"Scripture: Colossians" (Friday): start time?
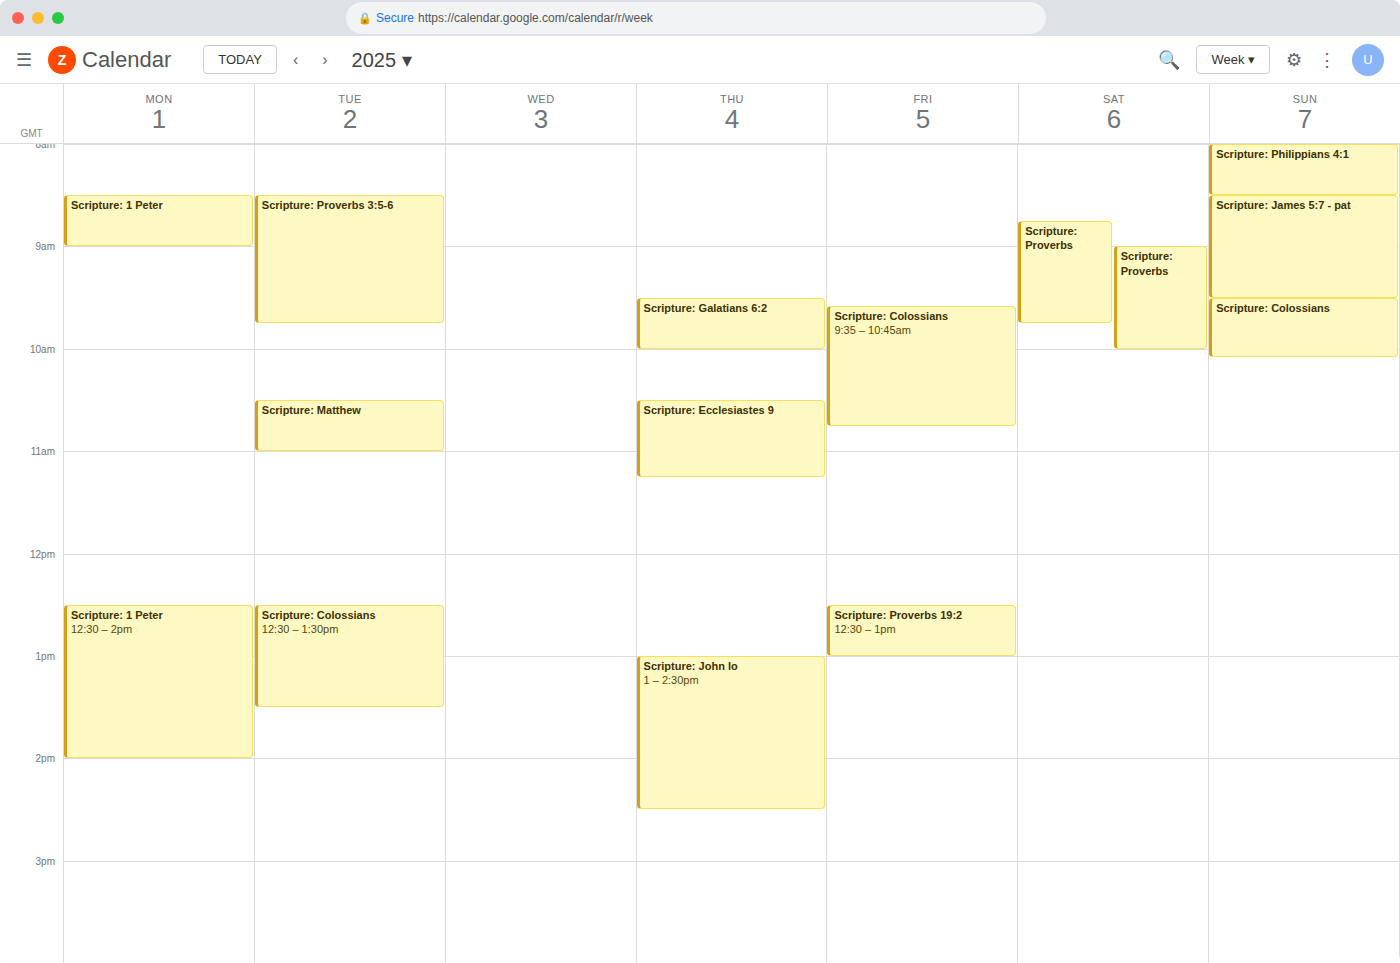
9:35 AM